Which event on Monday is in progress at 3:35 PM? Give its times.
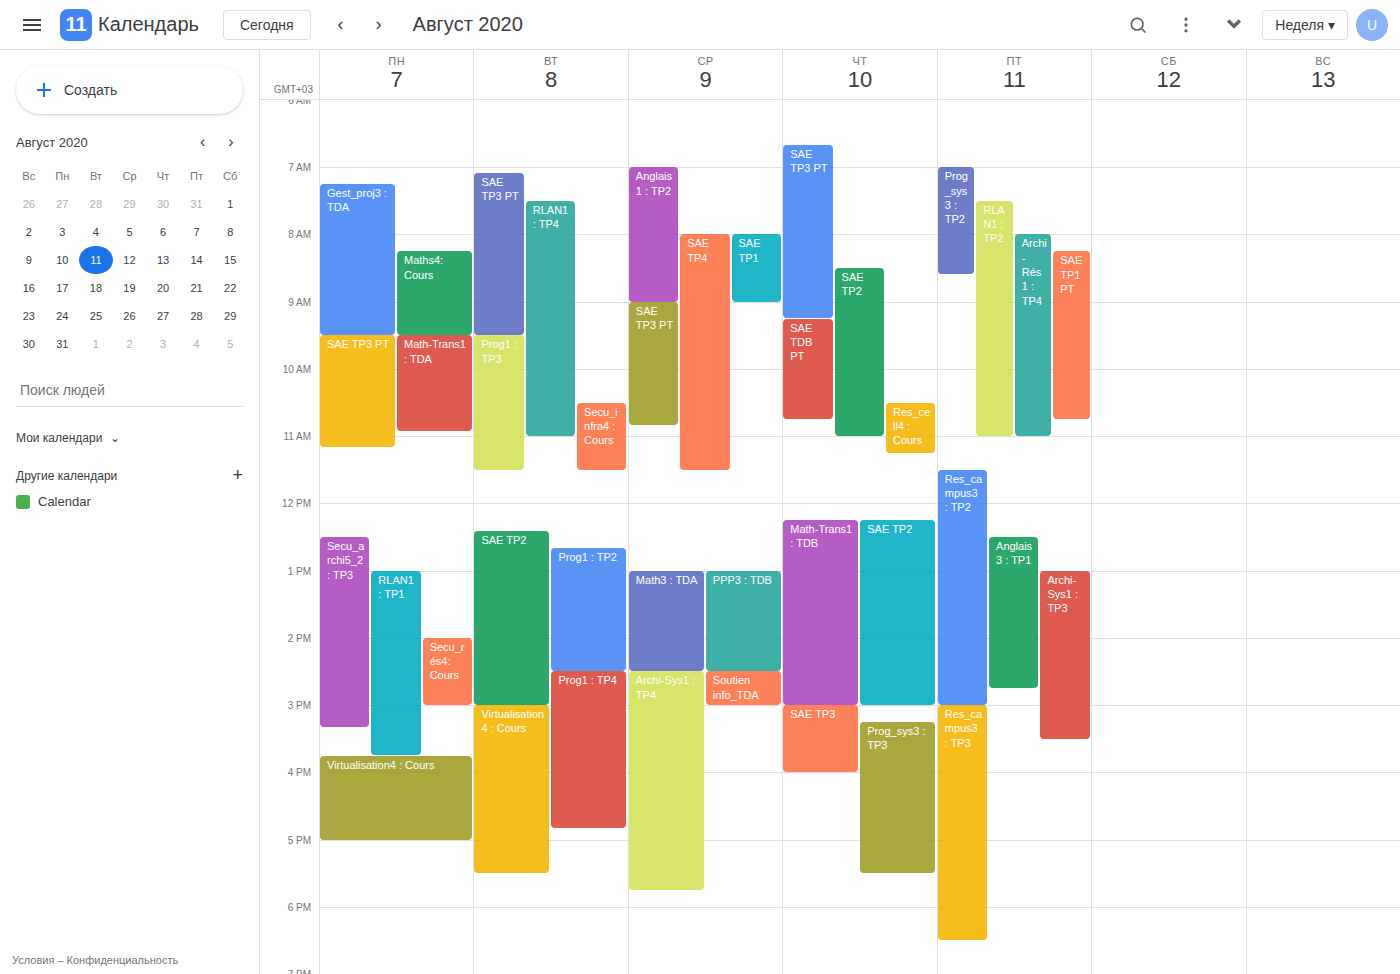
"RLAN1 : TP1", 1:00 PM to 3:45 PM